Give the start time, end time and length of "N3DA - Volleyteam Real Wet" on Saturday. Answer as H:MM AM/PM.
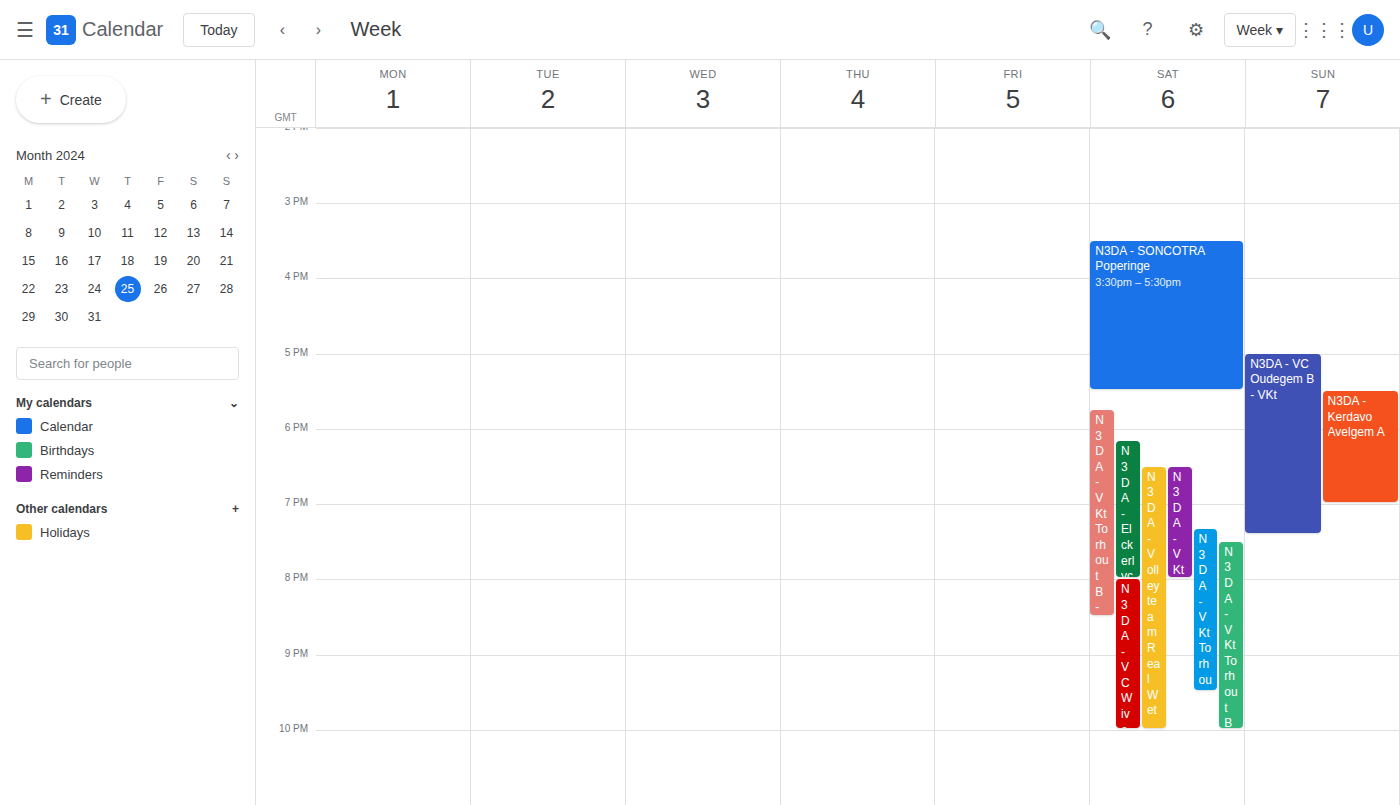
6:30 PM to 10:00 PM, 3 hours 30 minutes